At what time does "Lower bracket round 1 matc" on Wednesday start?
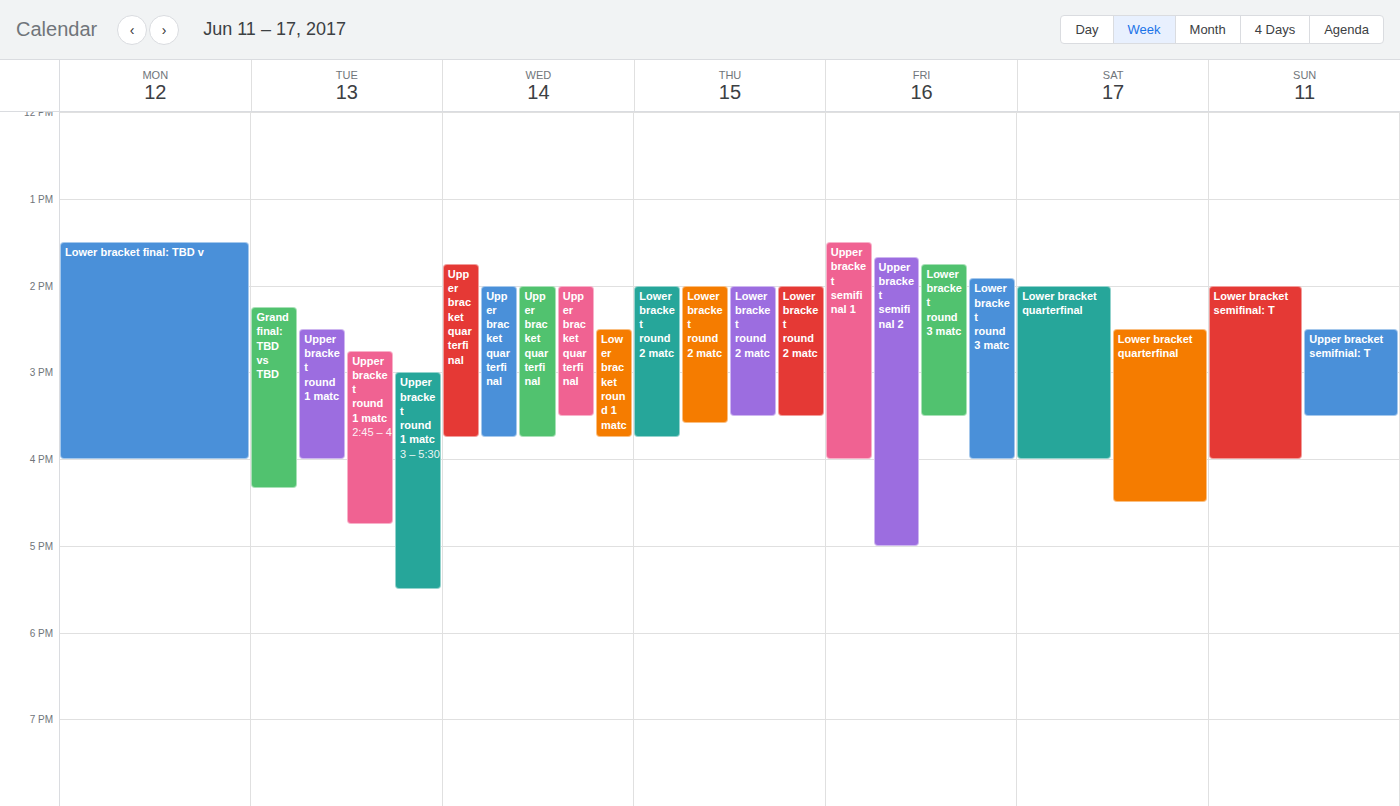
2:30 PM